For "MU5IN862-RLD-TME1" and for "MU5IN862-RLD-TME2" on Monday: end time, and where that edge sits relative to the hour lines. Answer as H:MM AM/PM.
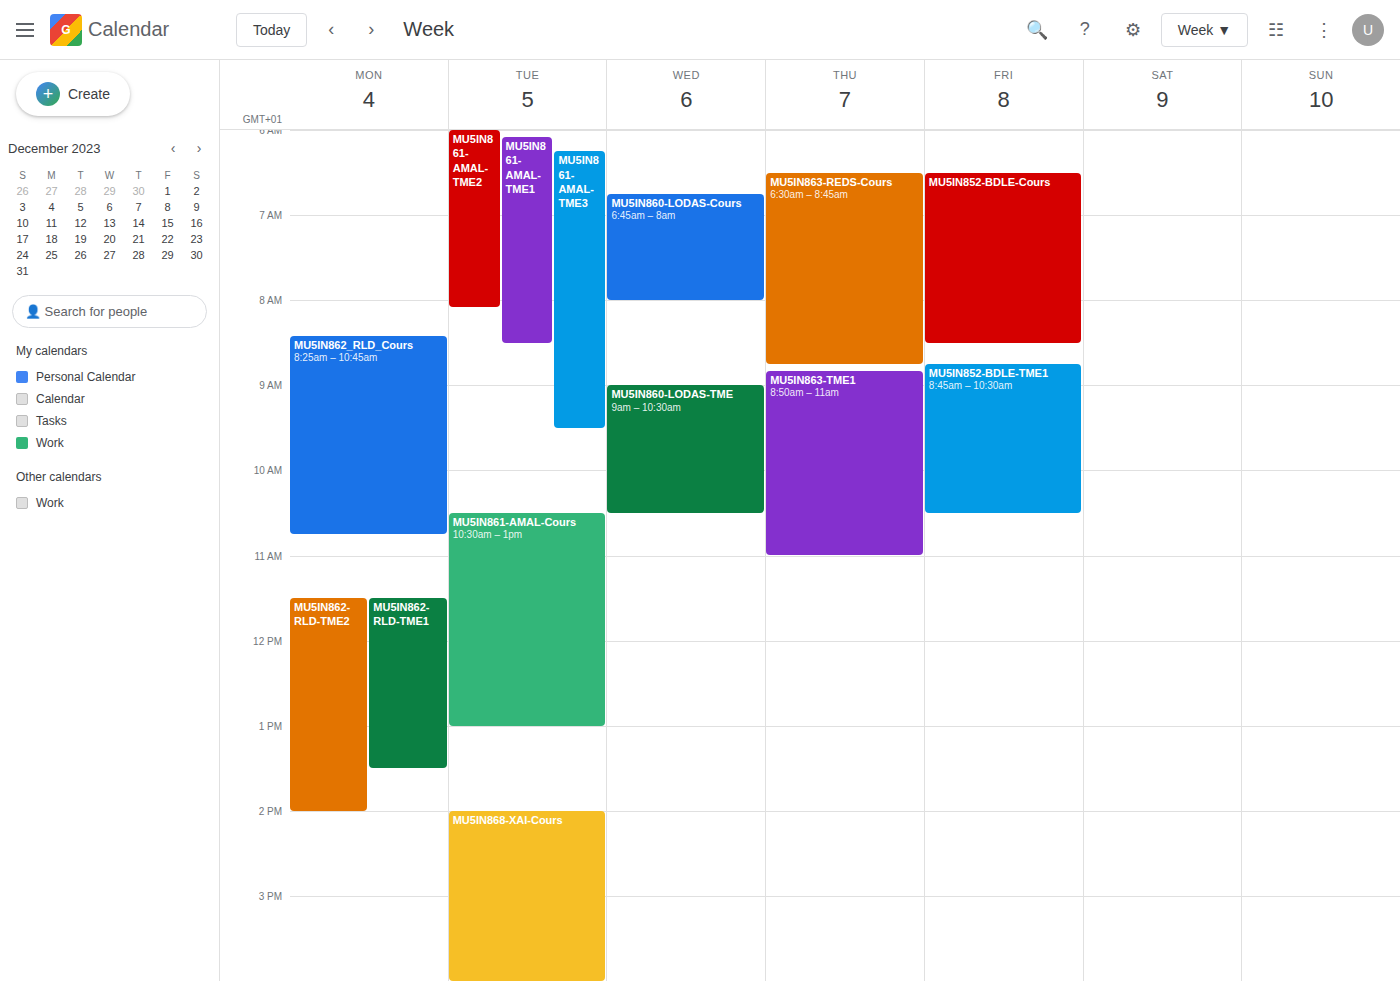
"MU5IN862-RLD-TME1": 1:30 PM, halfway between the 1 PM and 2 PM lines. "MU5IN862-RLD-TME2": 2:00 PM, exactly on the 2 PM line.